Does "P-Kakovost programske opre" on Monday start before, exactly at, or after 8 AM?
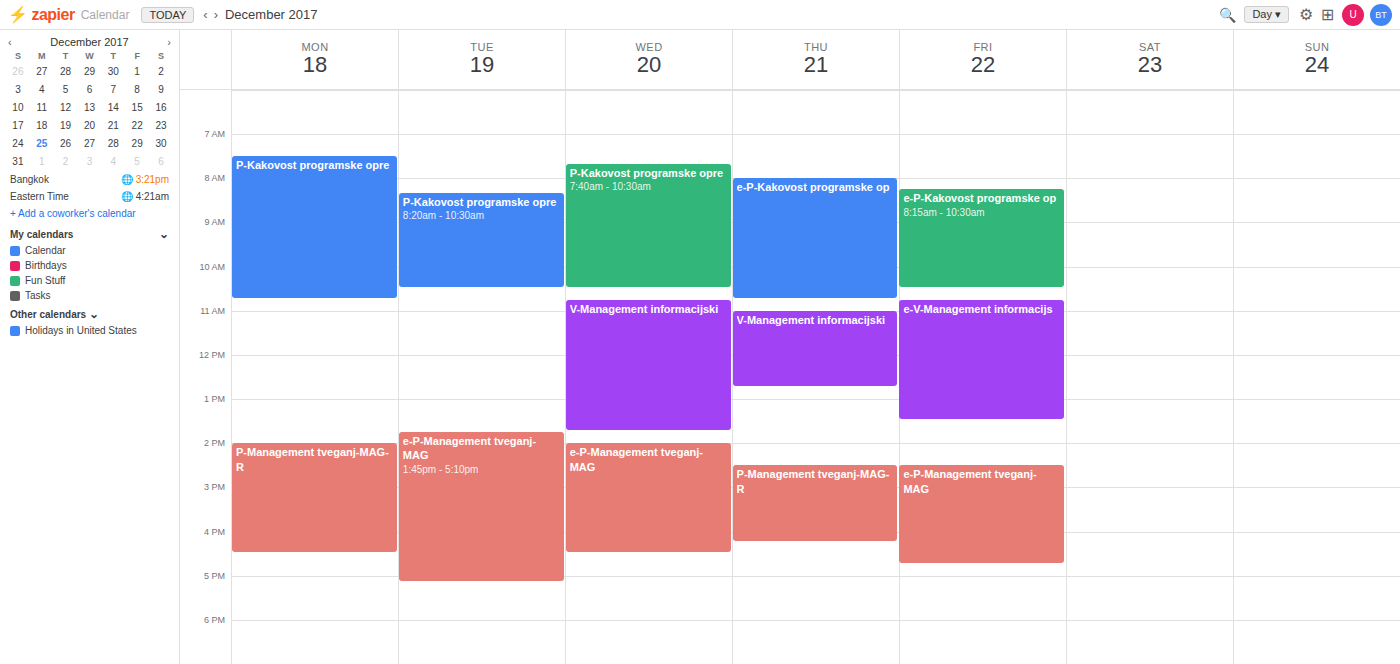
7:30 AM -- before 8 AM, 30 minutes above the 8 AM line.